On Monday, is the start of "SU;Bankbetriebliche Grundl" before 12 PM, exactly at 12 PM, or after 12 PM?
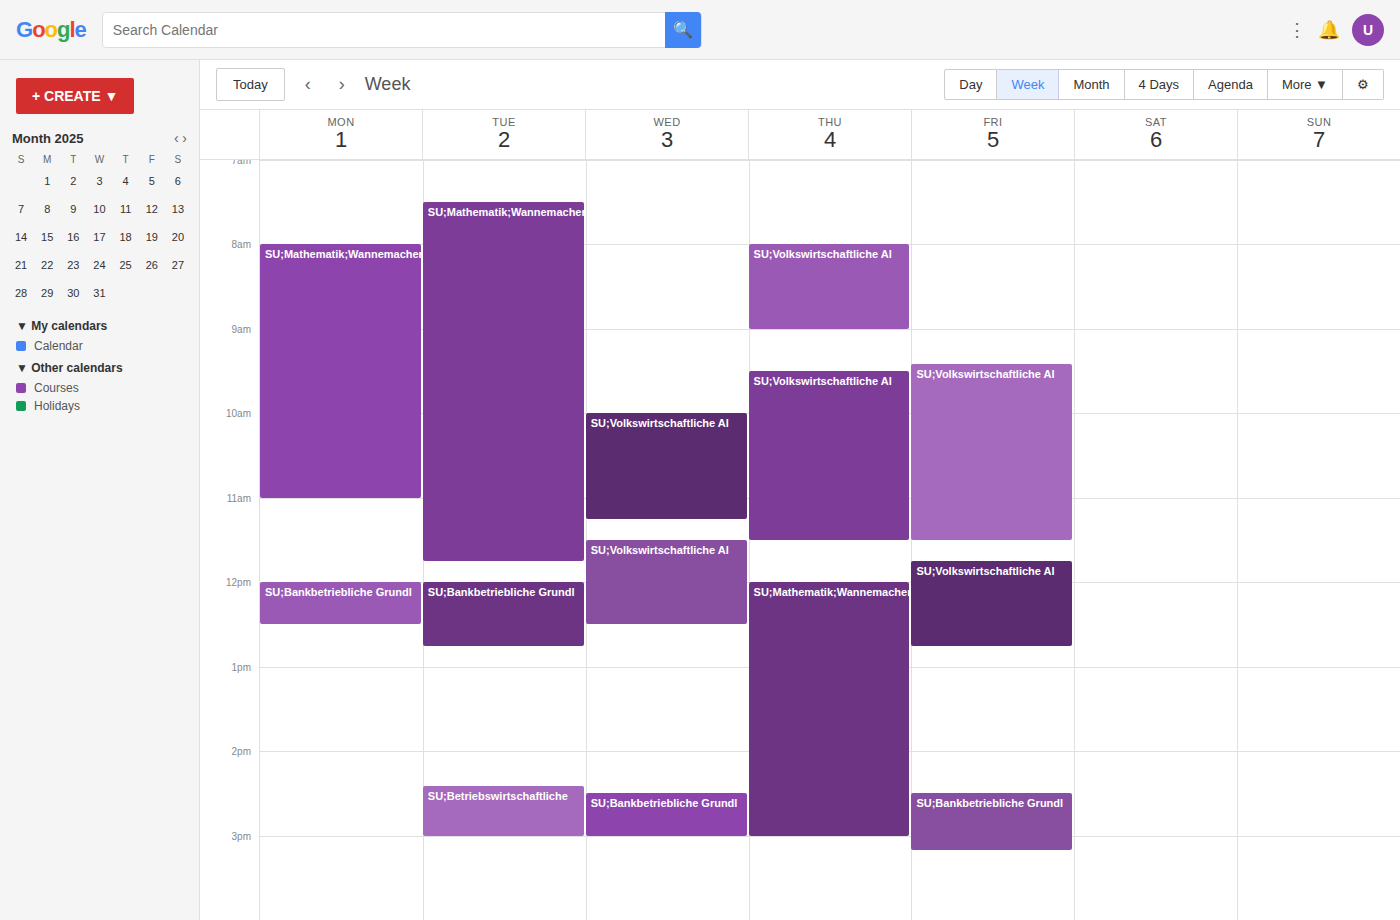
12:00 PM -- exactly at 12 PM, on the 12 PM line.